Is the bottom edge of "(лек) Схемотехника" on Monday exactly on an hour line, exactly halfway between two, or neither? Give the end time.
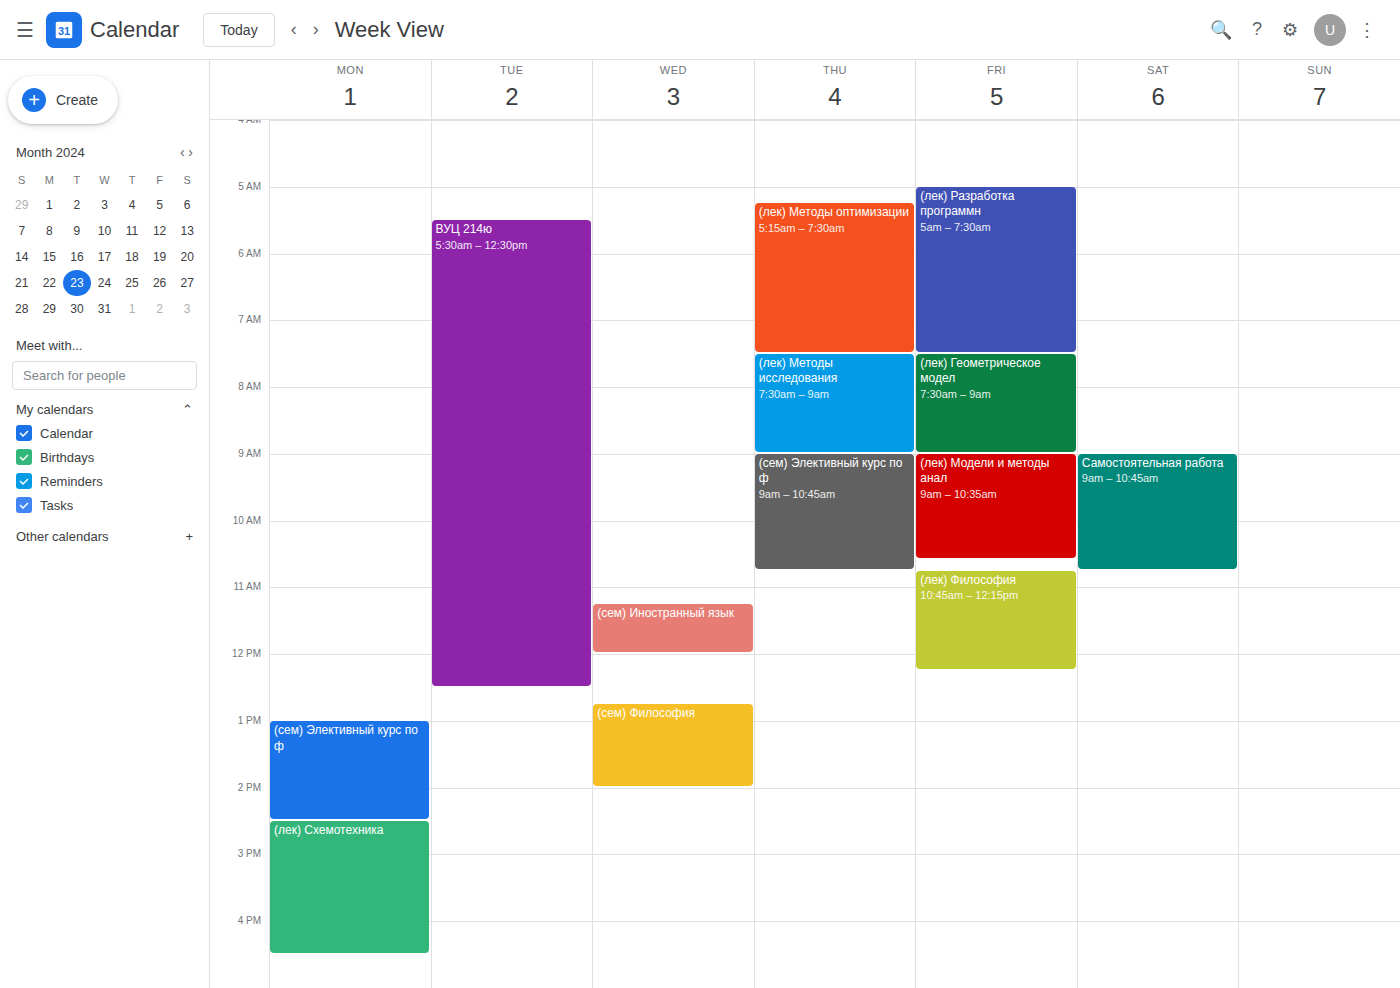
4:30 PM -- halfway between the 4 PM and 5 PM lines.